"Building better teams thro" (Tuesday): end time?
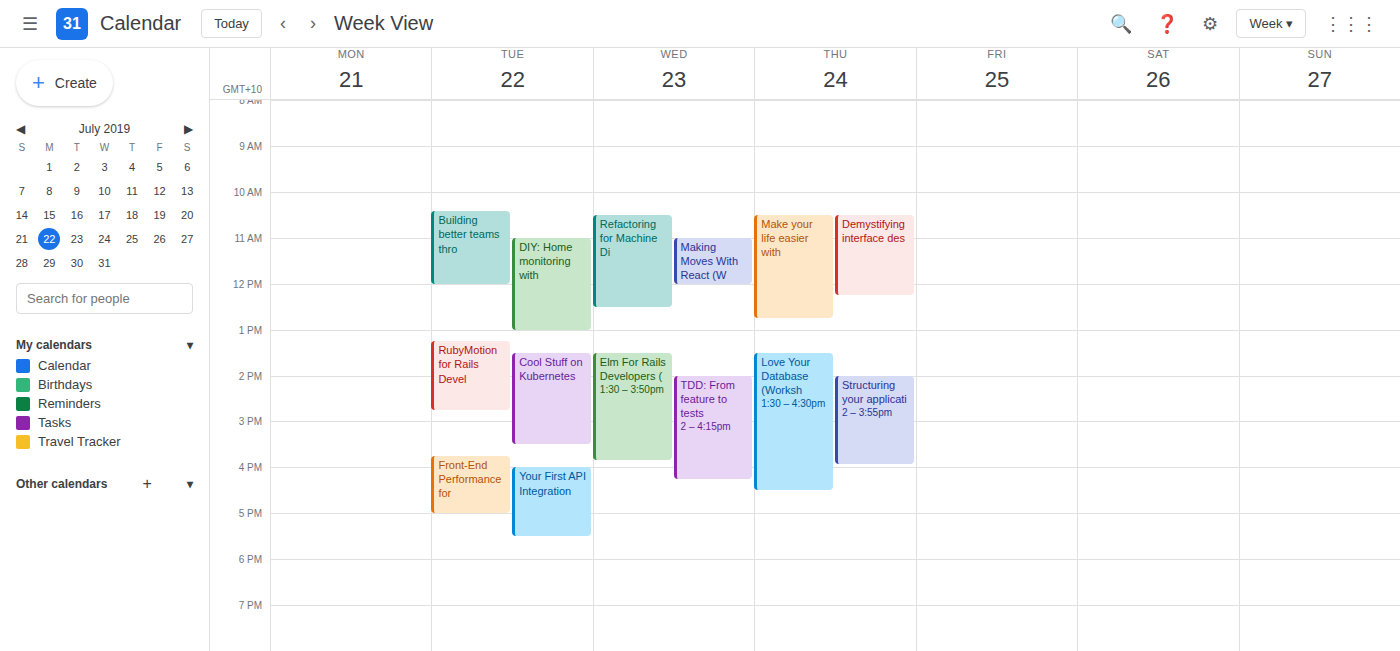
12:00 PM